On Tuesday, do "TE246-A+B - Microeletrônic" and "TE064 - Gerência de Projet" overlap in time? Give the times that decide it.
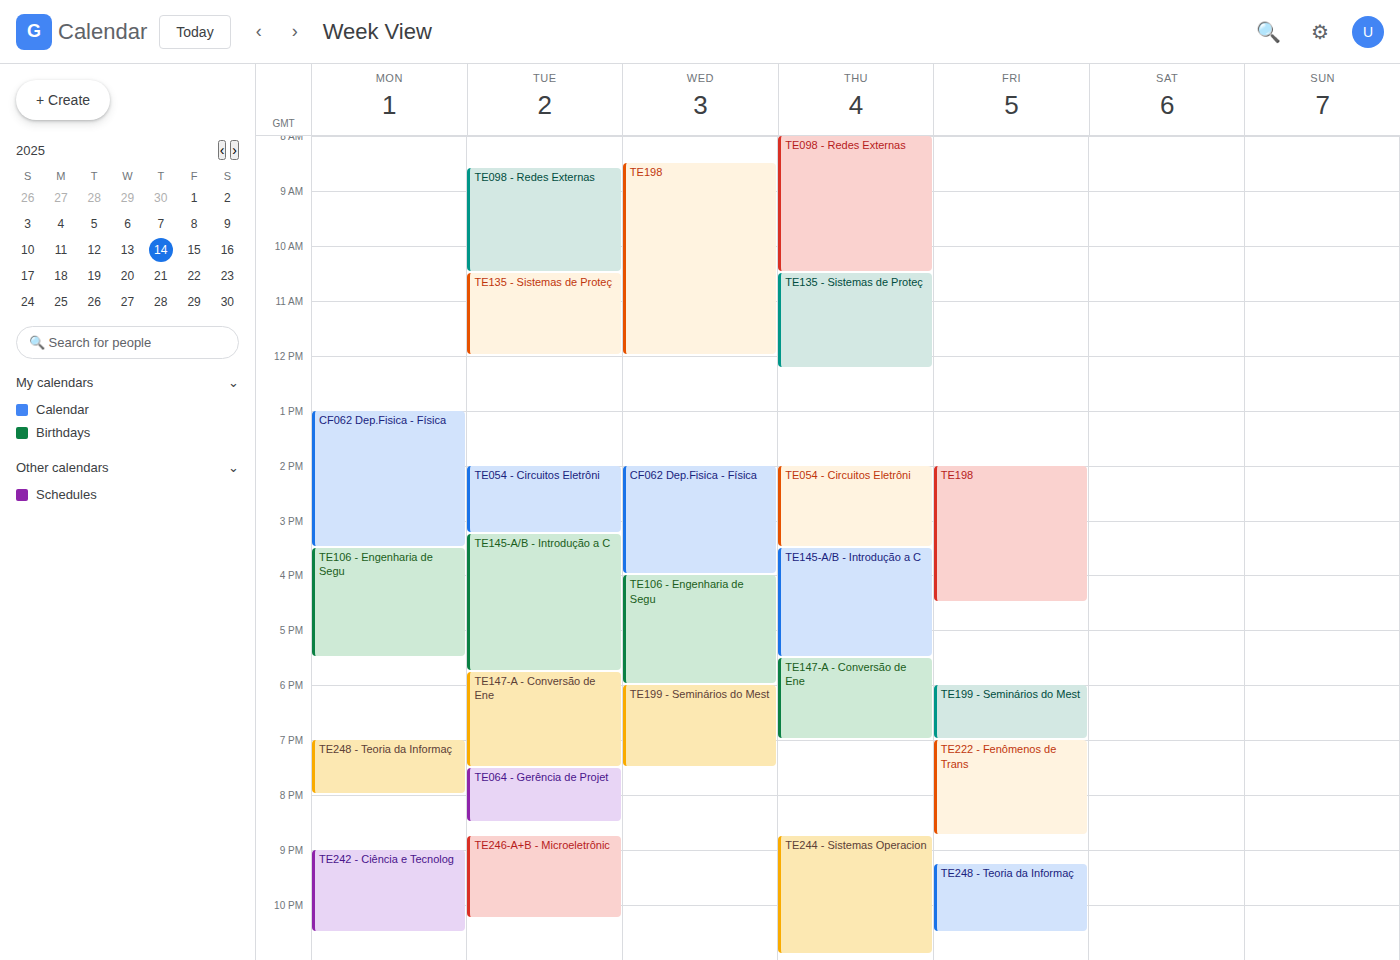
"TE064 - Gerência de Projet" ends at 8:30 PM and "TE246-A+B - Microeletrônic" starts at 8:45 PM -- no overlap.